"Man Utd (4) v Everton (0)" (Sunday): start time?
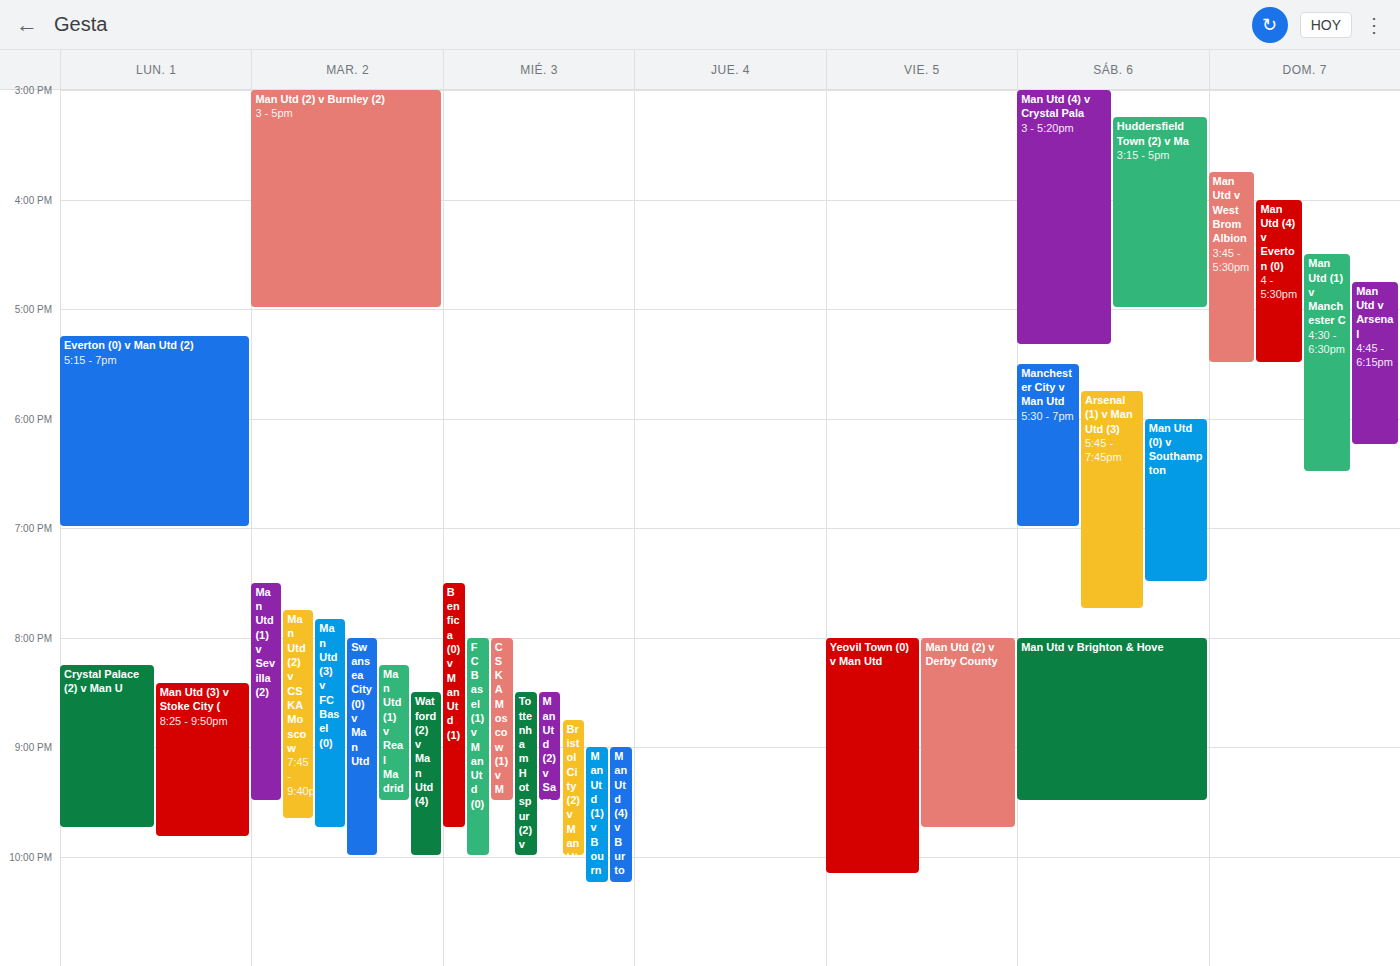
4:00 PM